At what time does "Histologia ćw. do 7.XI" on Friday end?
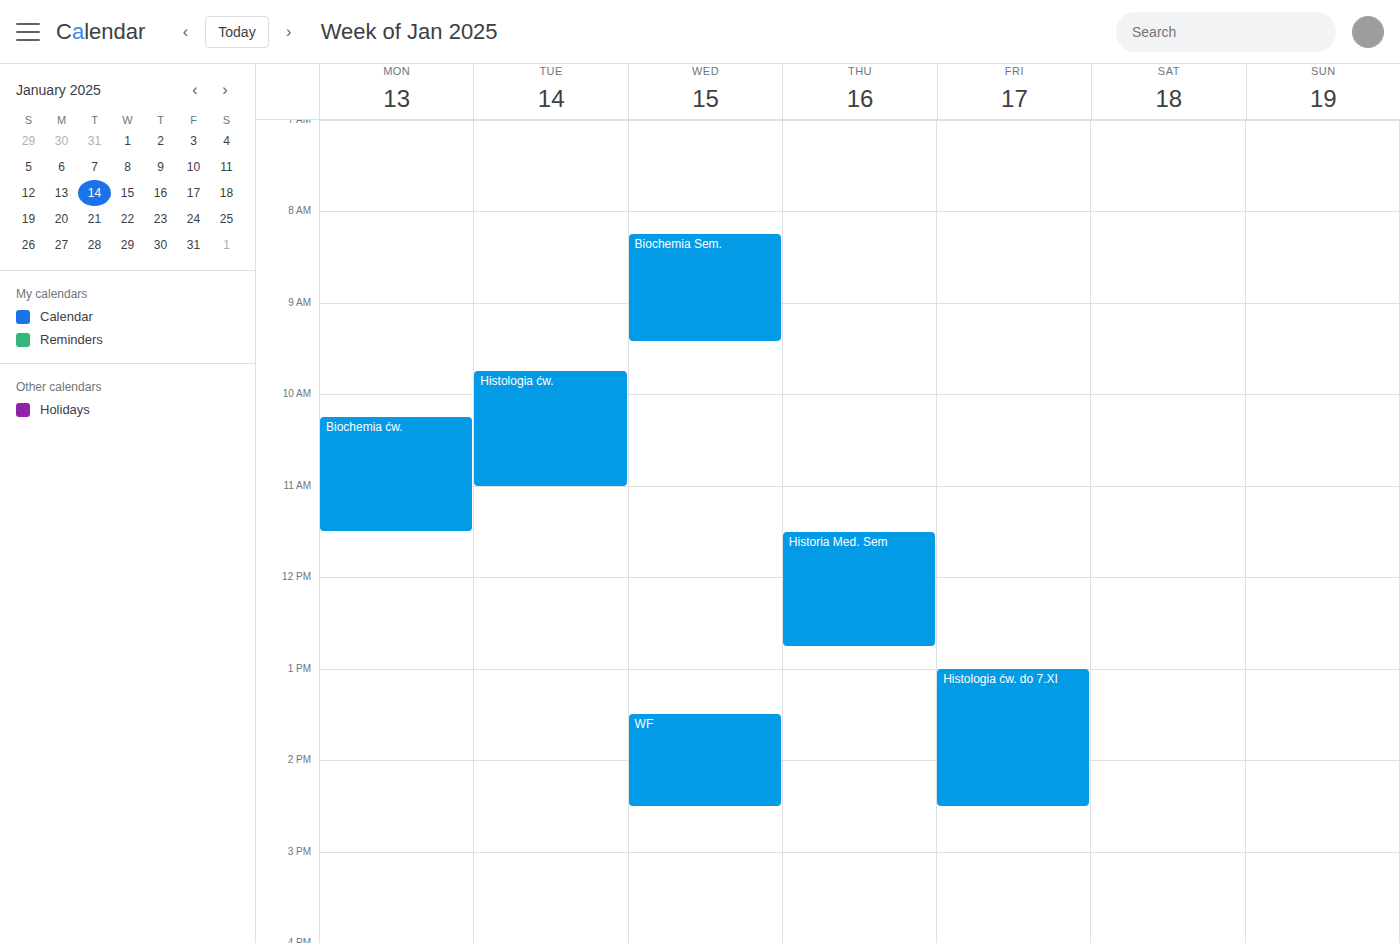
2:30 PM